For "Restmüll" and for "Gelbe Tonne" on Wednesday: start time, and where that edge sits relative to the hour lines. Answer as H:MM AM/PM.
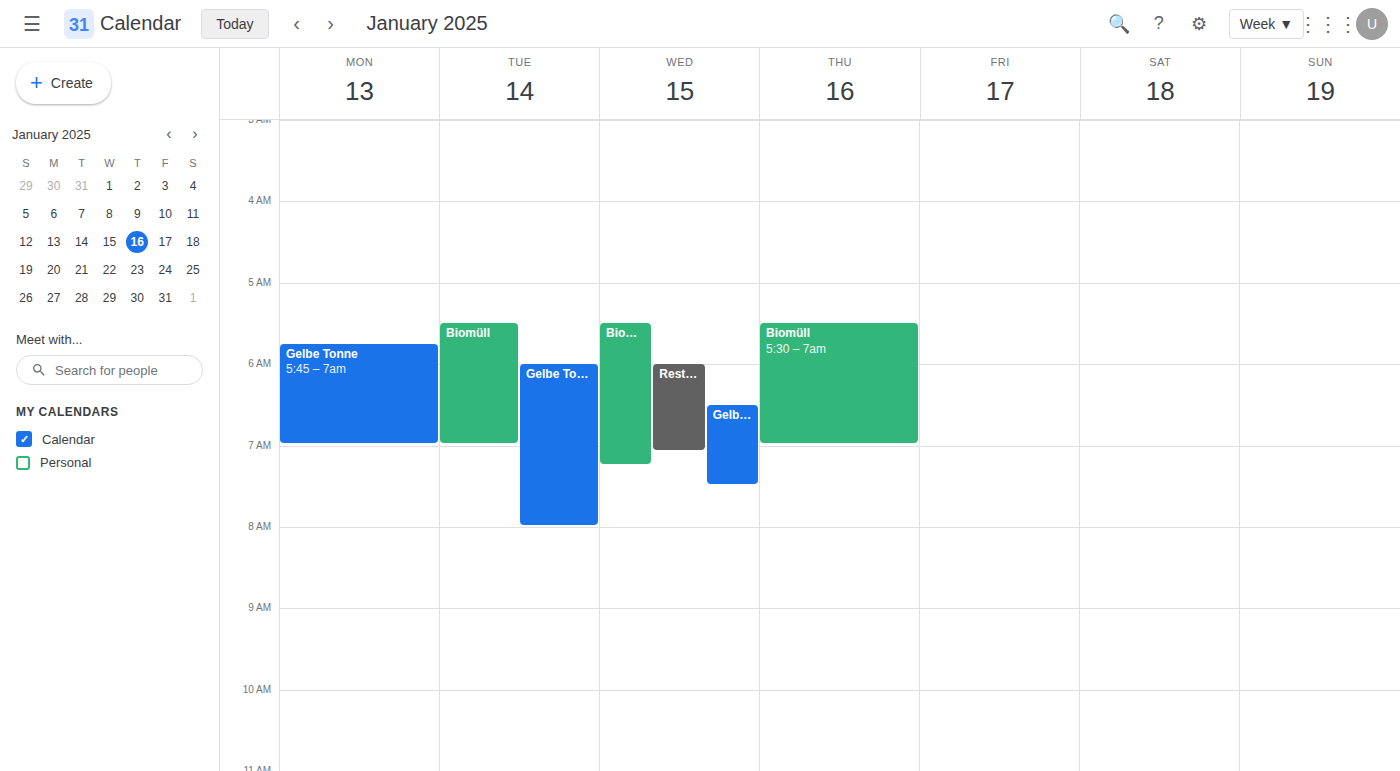
"Restmüll": 6:00 AM, exactly on the 6 AM line. "Gelbe Tonne": 6:30 AM, halfway between the 6 AM and 7 AM lines.